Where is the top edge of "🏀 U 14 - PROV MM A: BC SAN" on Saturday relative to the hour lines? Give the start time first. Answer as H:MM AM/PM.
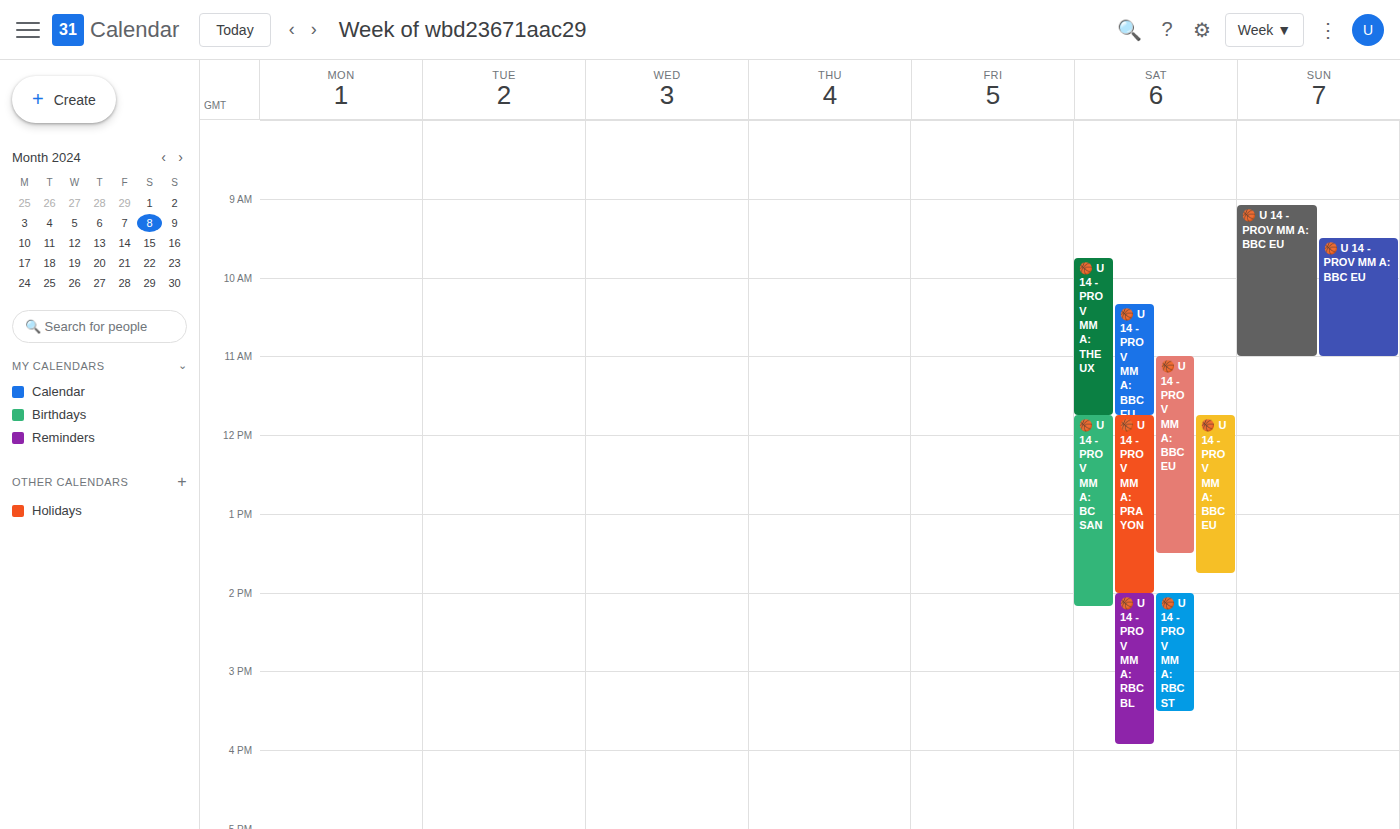
11:45 AM -- neither: three quarters of the way from the 11 AM line to the 12 PM line.